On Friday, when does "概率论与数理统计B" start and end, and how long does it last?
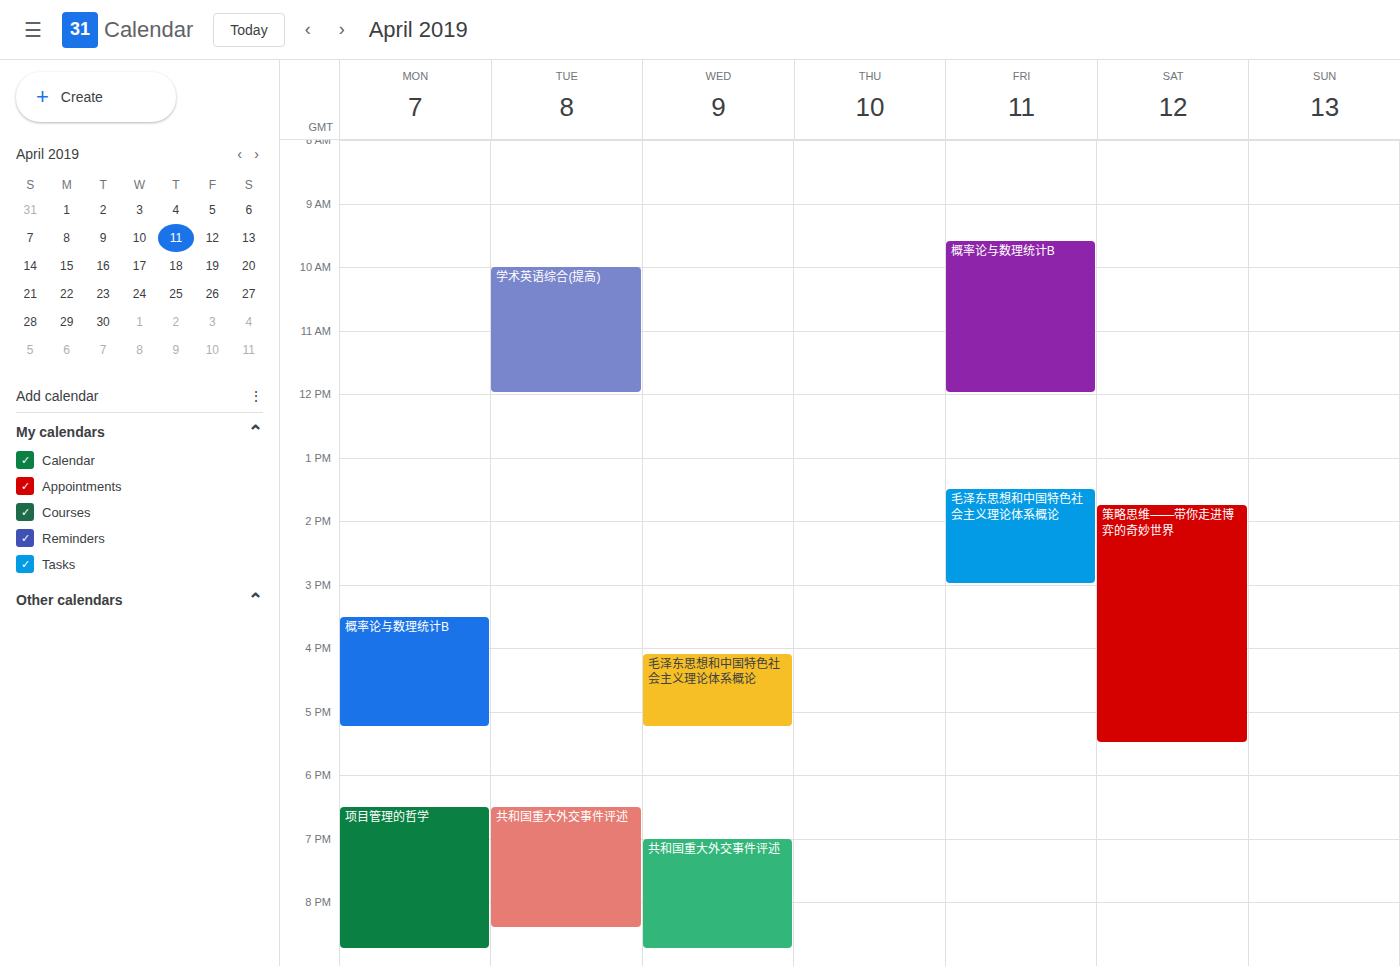
9:35 AM to 12:00 PM, 2 hours 25 minutes